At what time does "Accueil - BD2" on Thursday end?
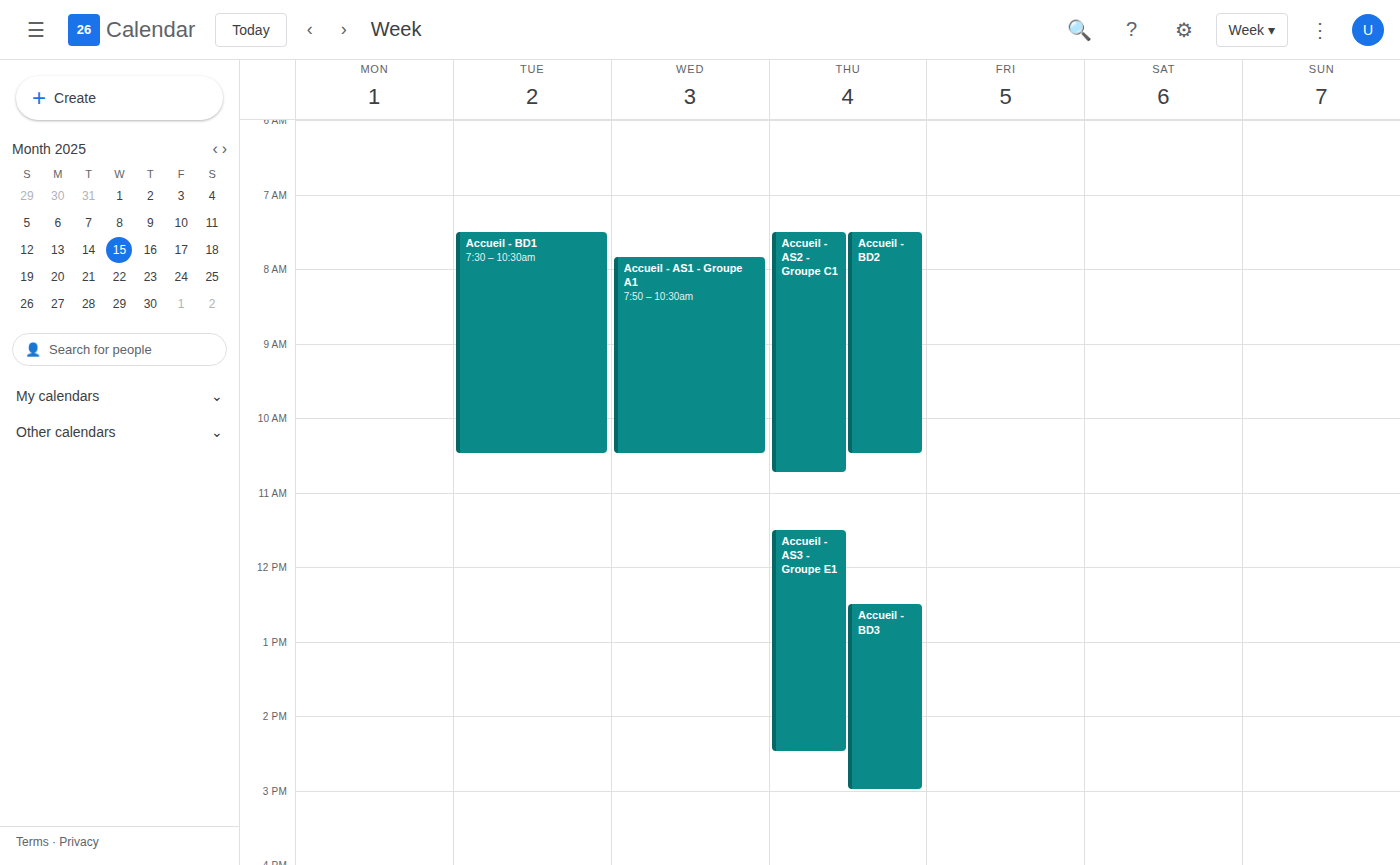
10:30 AM